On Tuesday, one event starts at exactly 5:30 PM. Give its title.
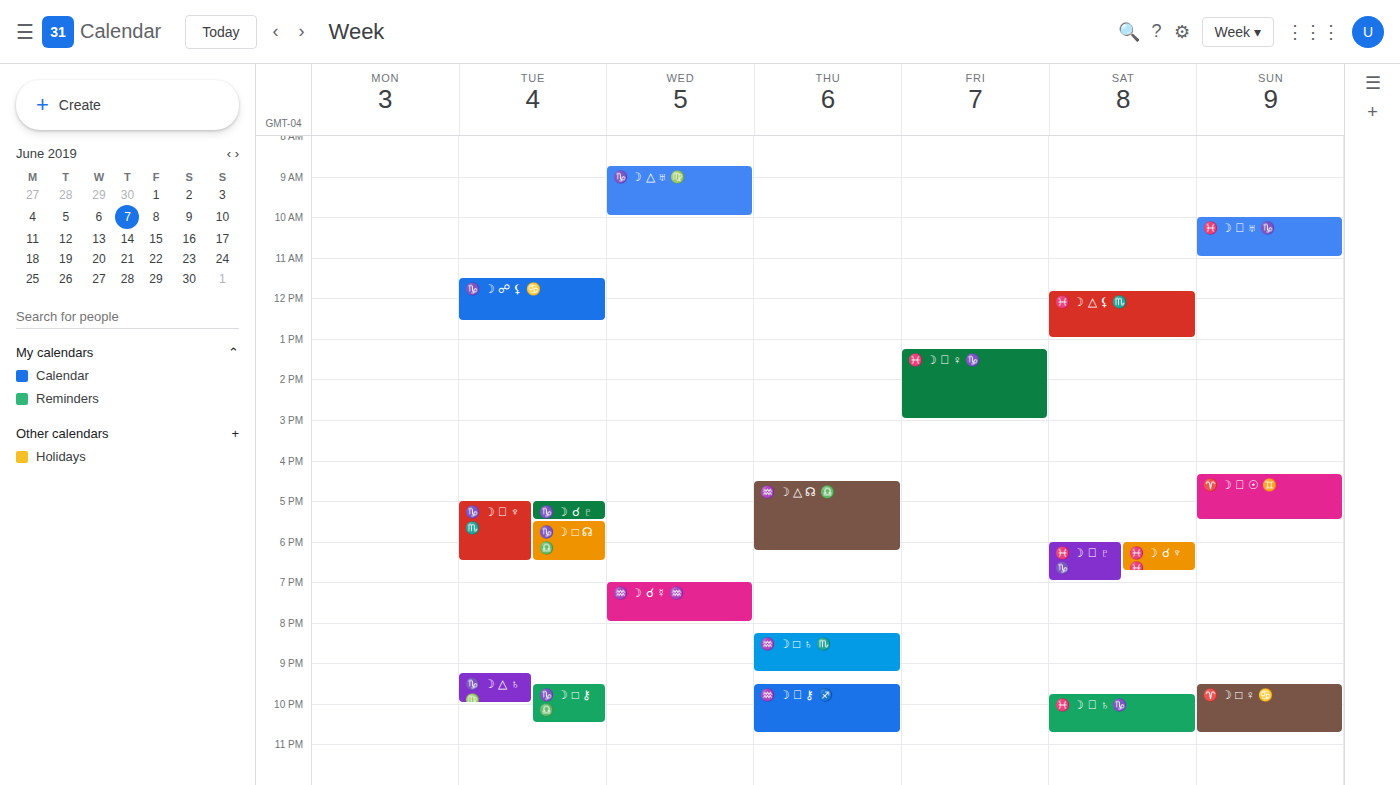
"♑️ ☽ □ ☊ ♎️"